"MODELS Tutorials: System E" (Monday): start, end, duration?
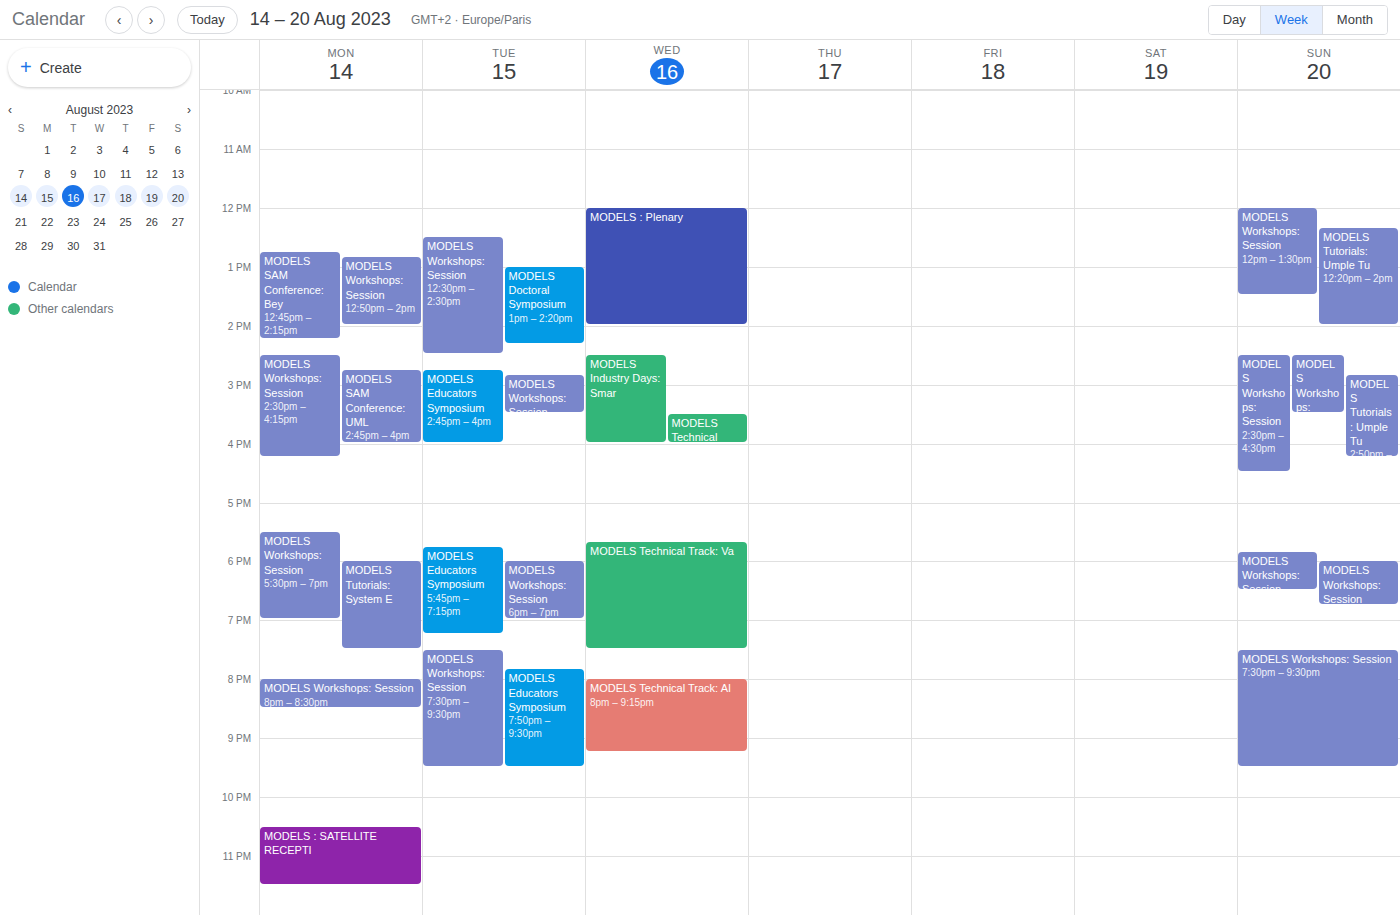
6:00 PM to 7:30 PM, 1 hour 30 minutes